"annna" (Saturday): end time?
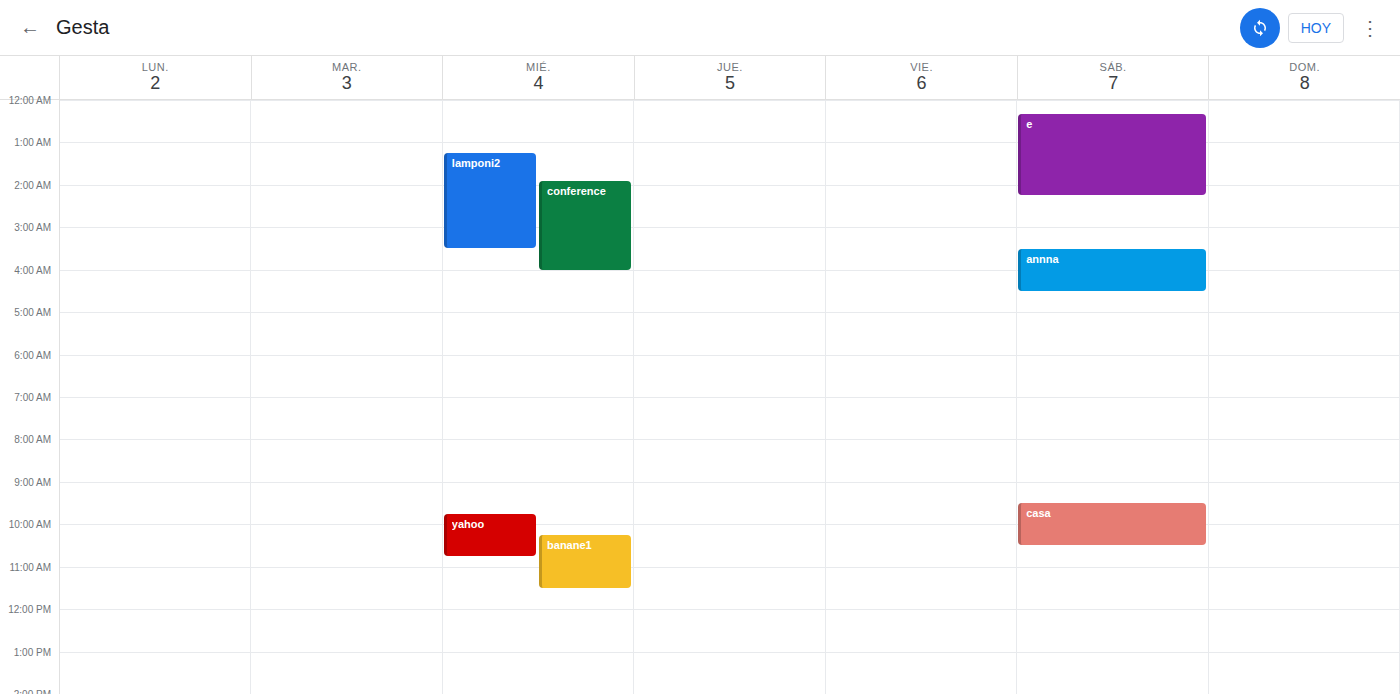
04:30